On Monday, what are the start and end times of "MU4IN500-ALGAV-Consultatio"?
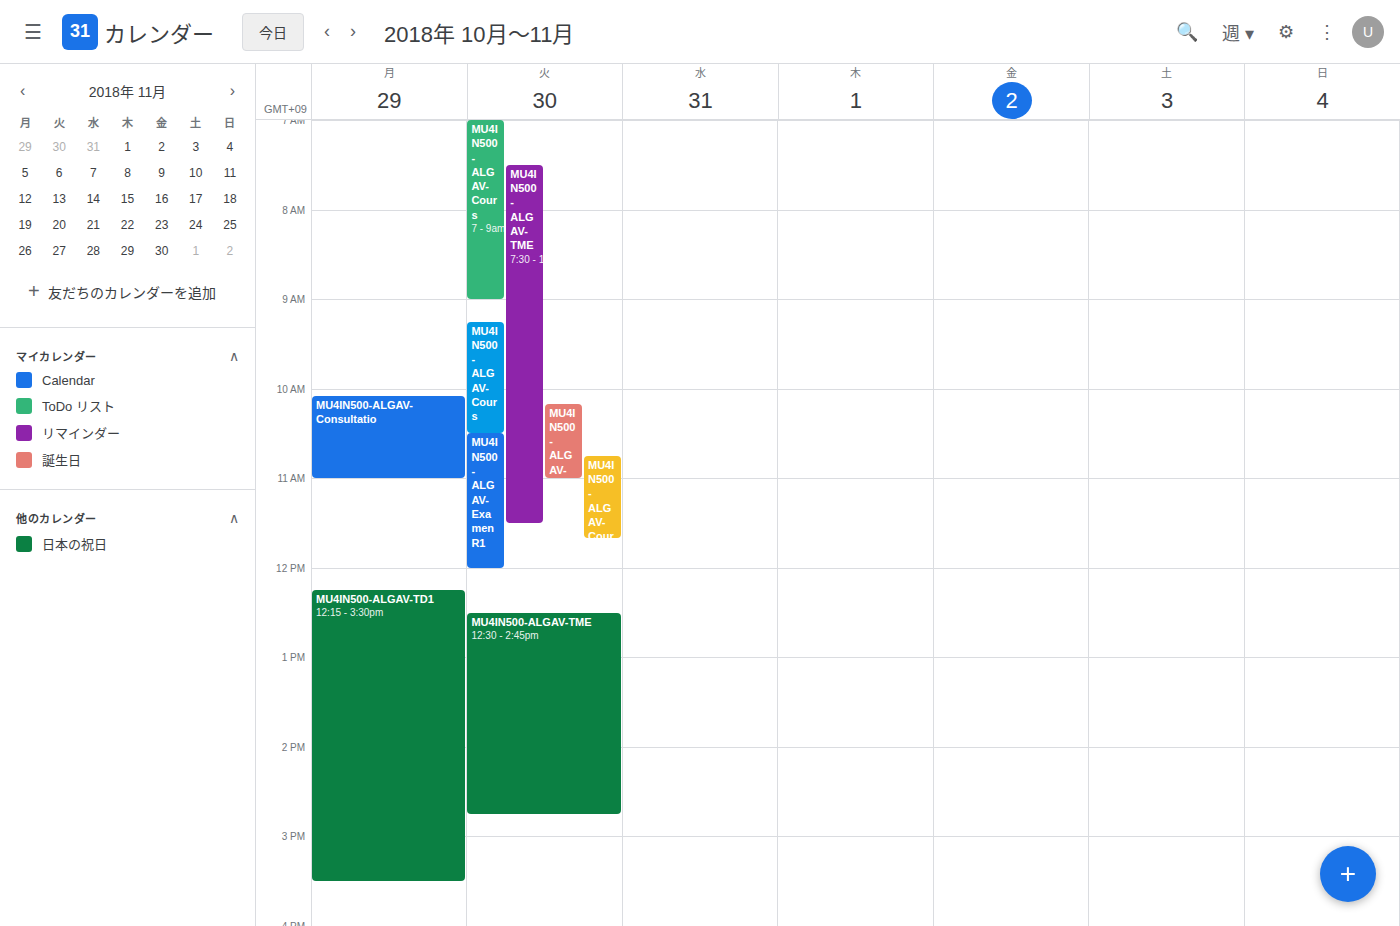
10:05 to 11:00